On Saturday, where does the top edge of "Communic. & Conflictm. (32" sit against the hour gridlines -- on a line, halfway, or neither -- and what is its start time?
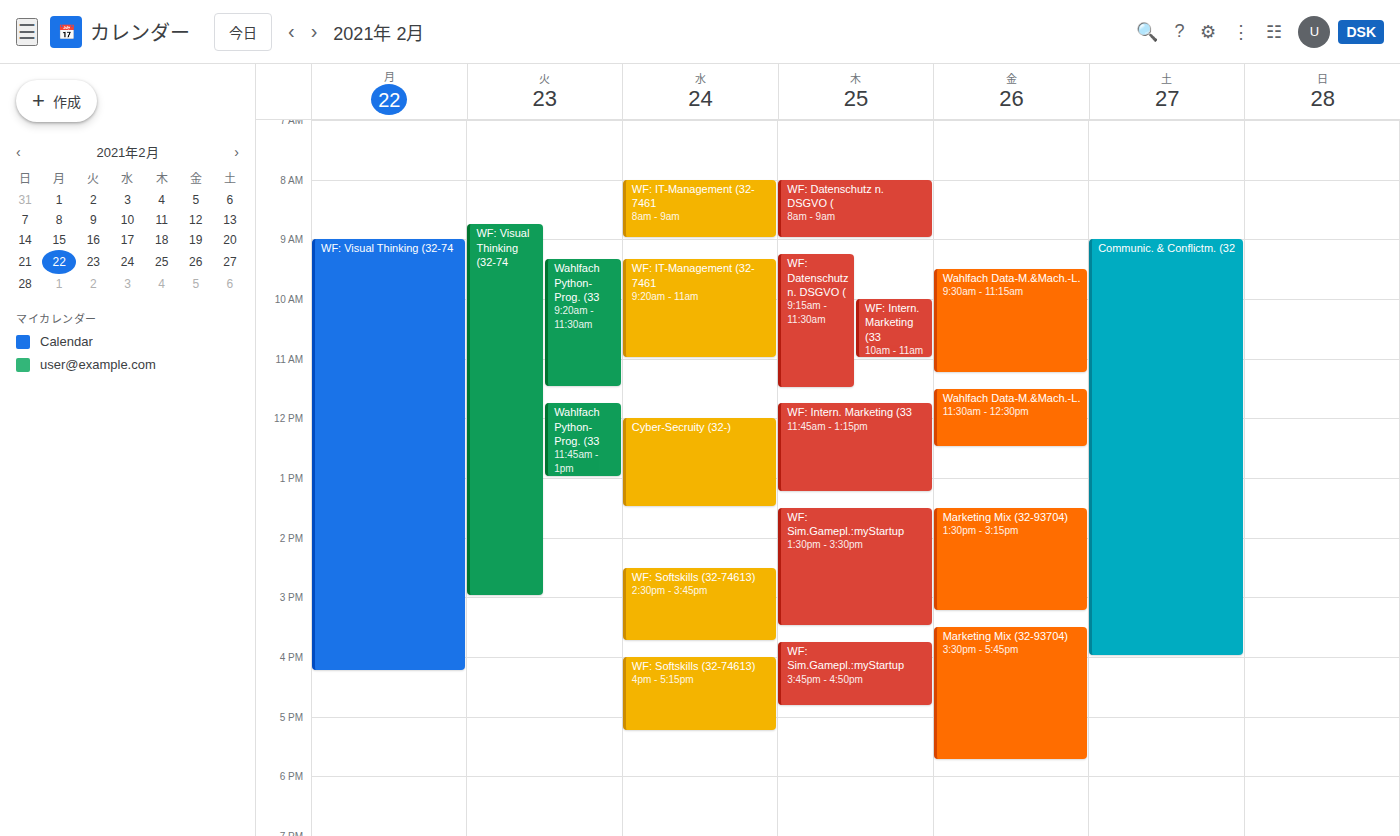
9:00 AM -- exactly on the 9 AM line.